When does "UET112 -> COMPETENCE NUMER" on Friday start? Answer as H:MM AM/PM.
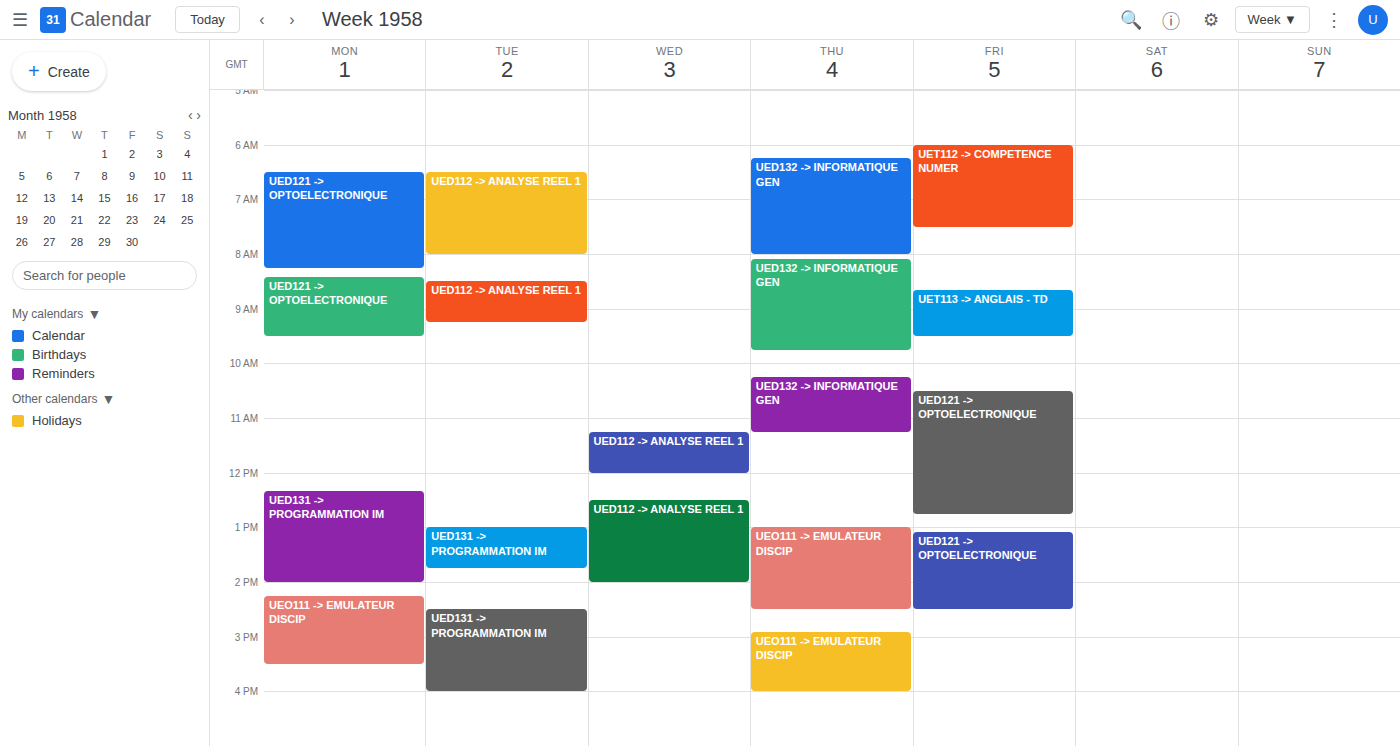
6:00 AM